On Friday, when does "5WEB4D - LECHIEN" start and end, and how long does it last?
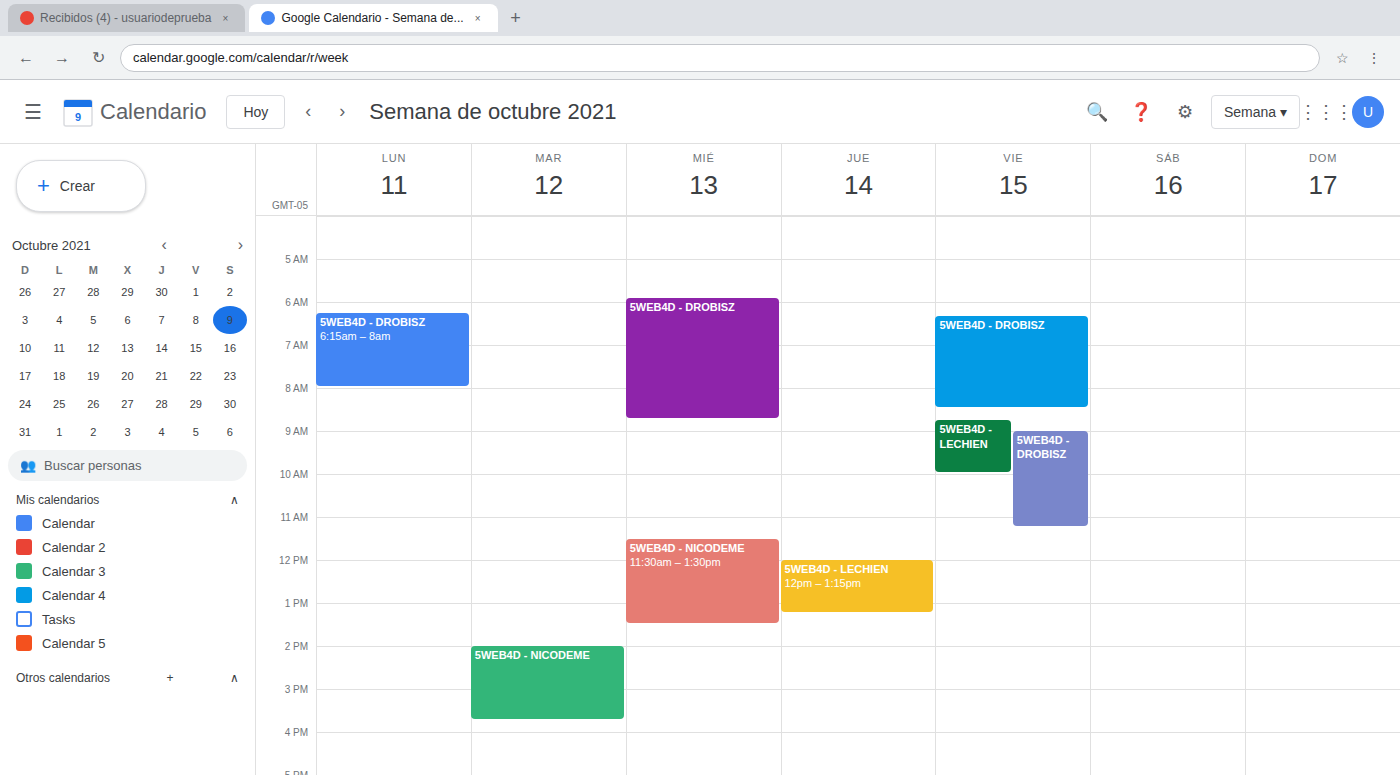
8:45 AM to 10:00 AM, 1 hour 15 minutes